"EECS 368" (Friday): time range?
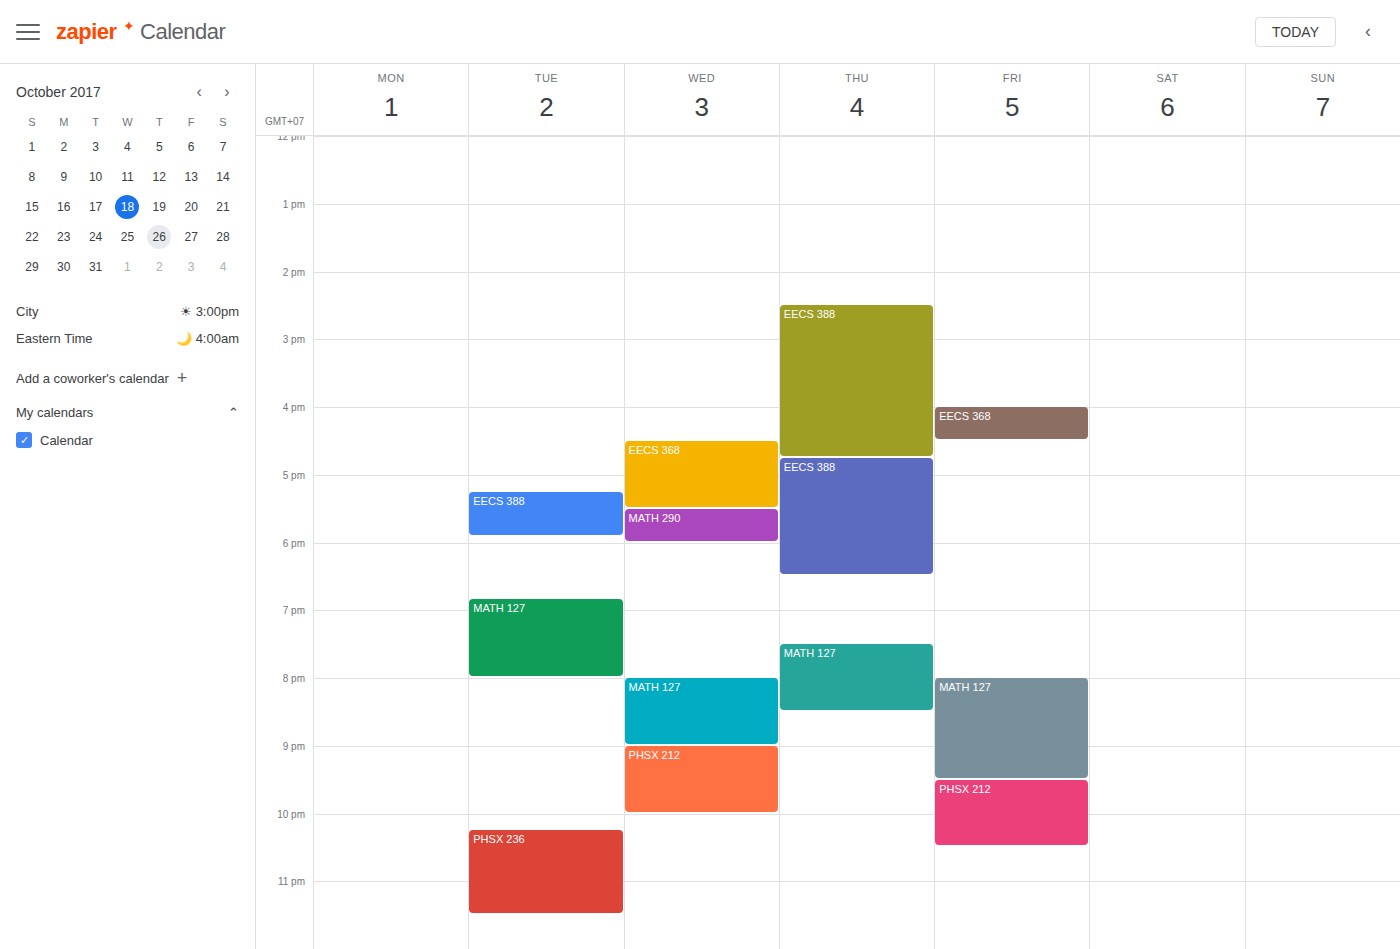
4:00 PM to 4:30 PM